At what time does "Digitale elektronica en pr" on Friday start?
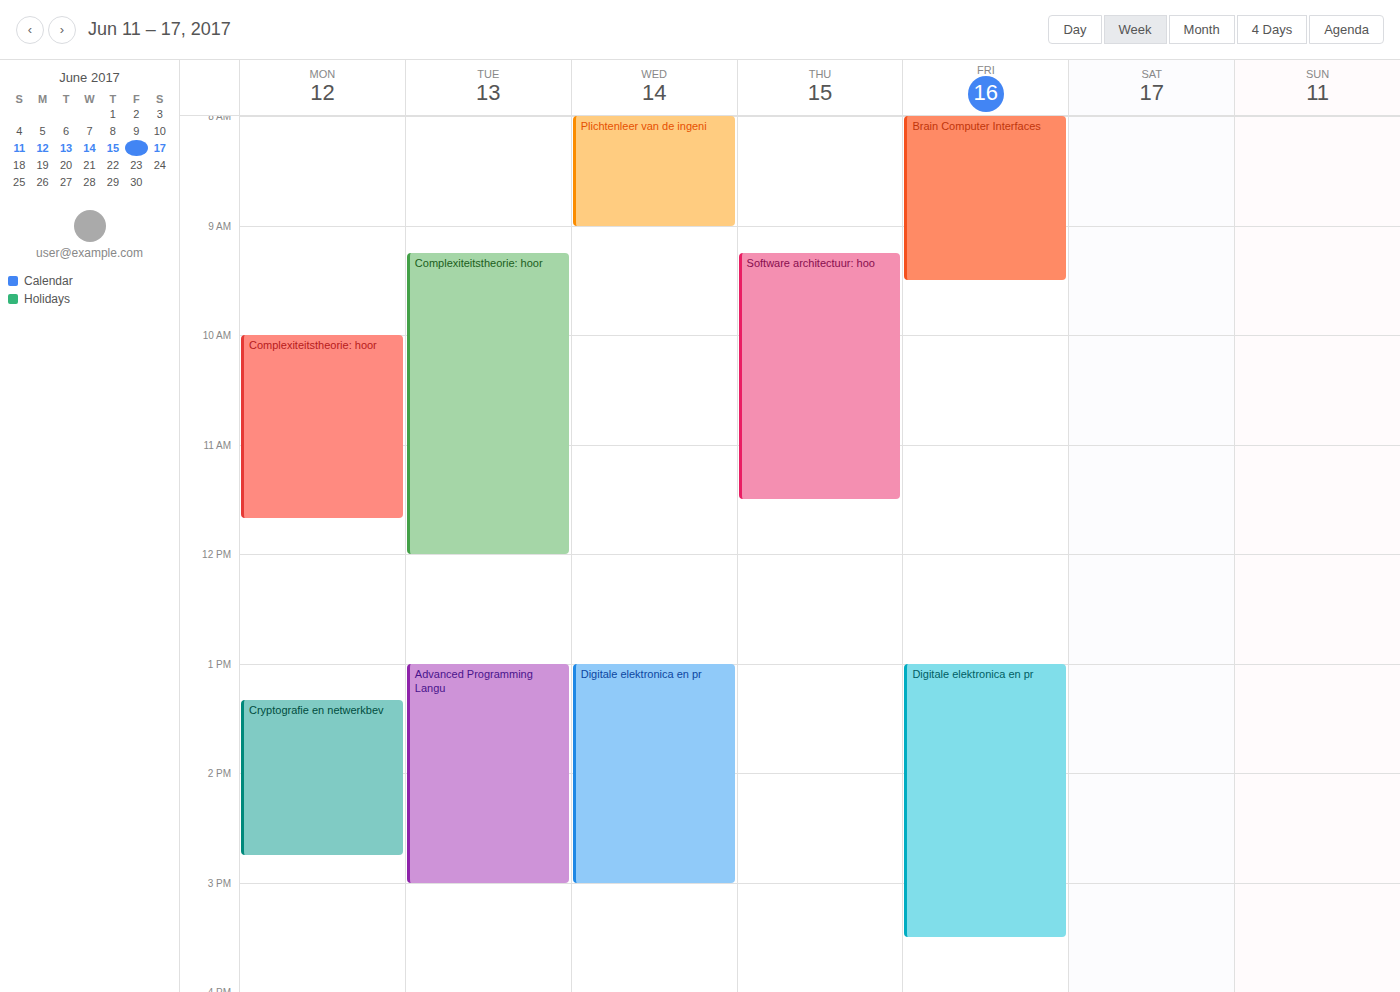
1:00 PM